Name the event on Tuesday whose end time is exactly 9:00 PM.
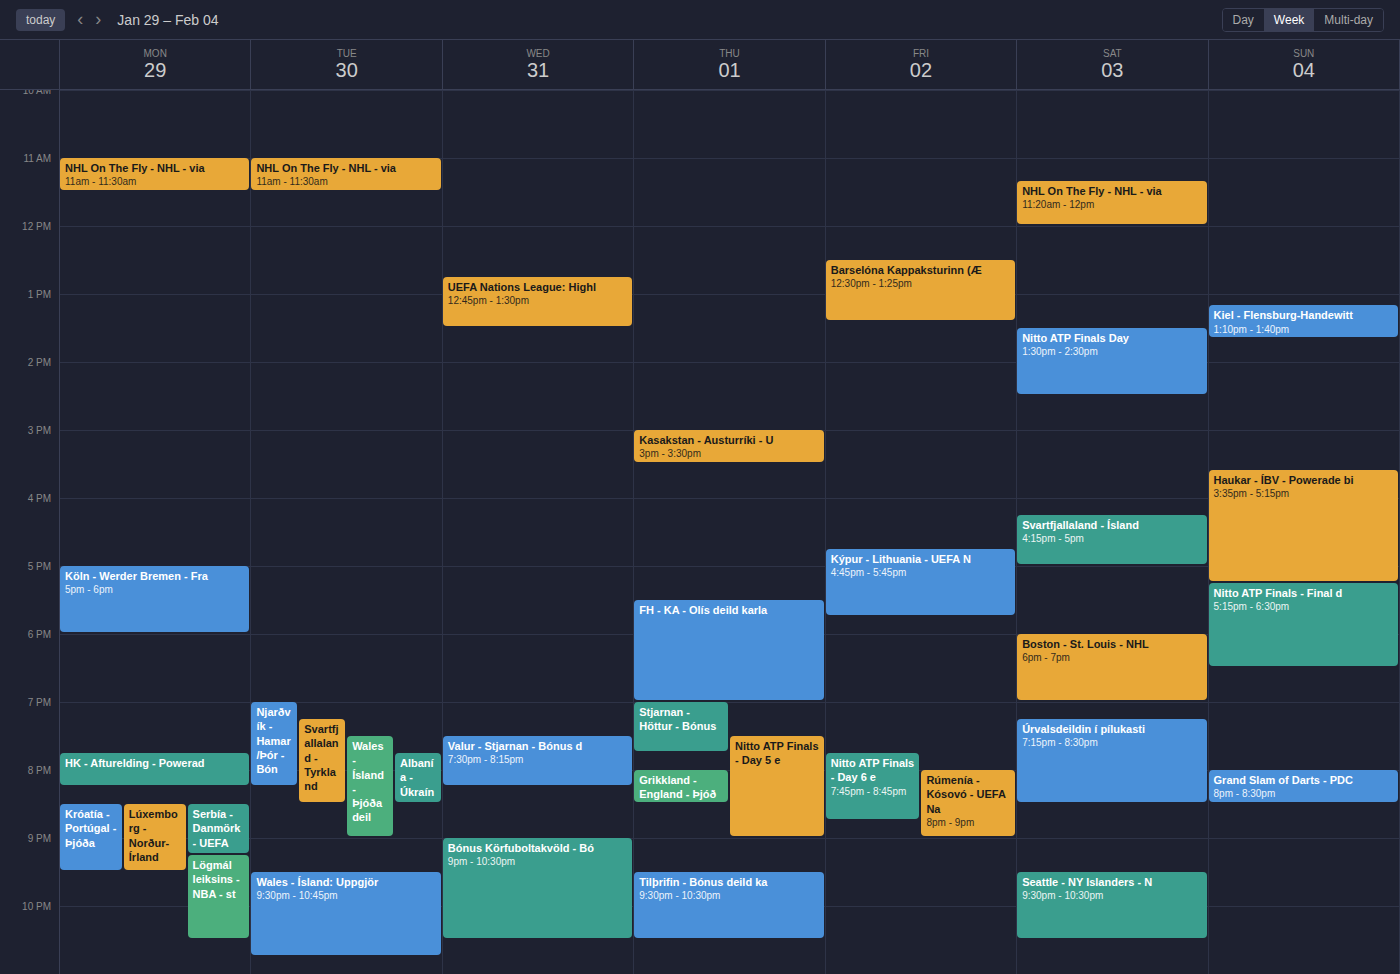
"Wales - Ísland - Þjóðadeil"